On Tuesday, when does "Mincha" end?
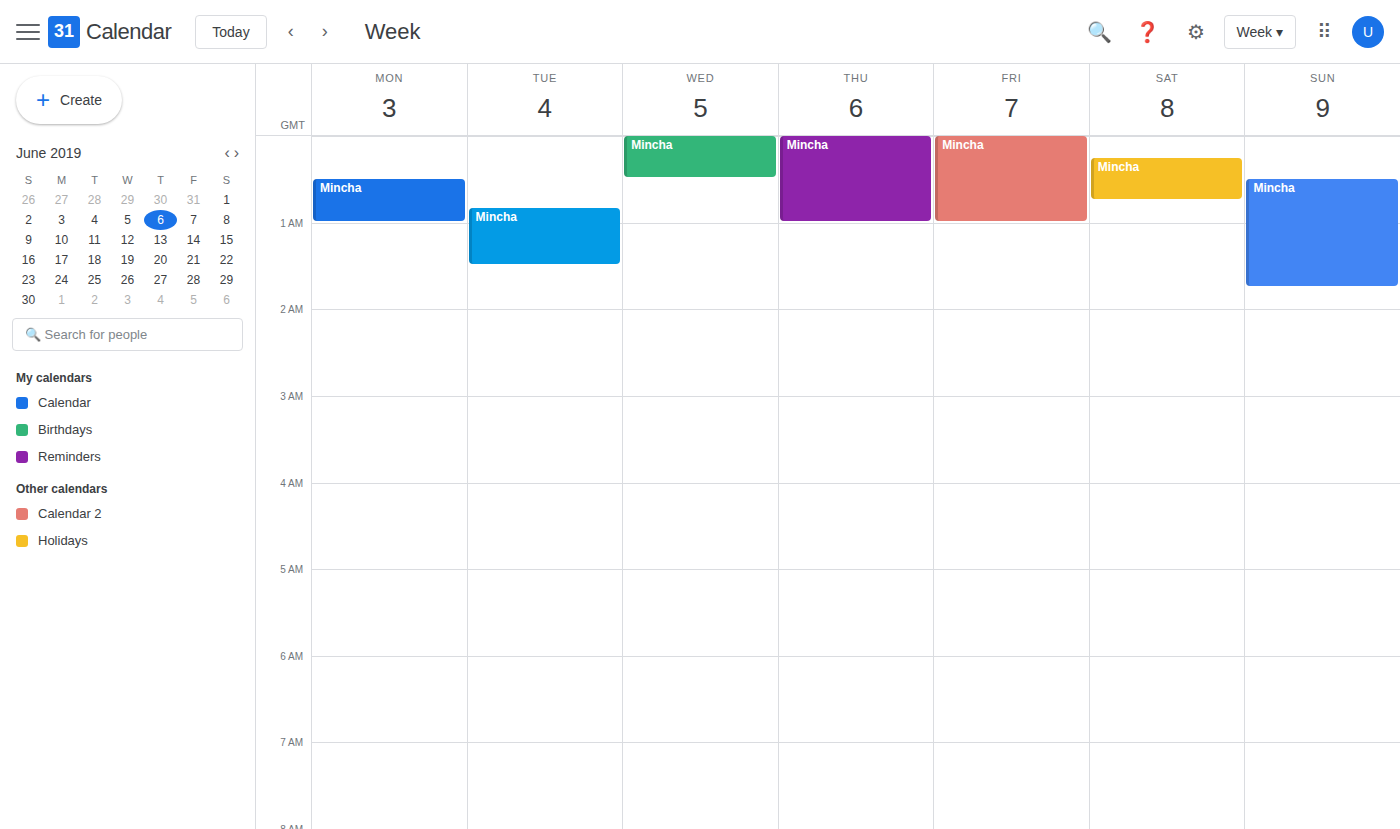
1:30 AM